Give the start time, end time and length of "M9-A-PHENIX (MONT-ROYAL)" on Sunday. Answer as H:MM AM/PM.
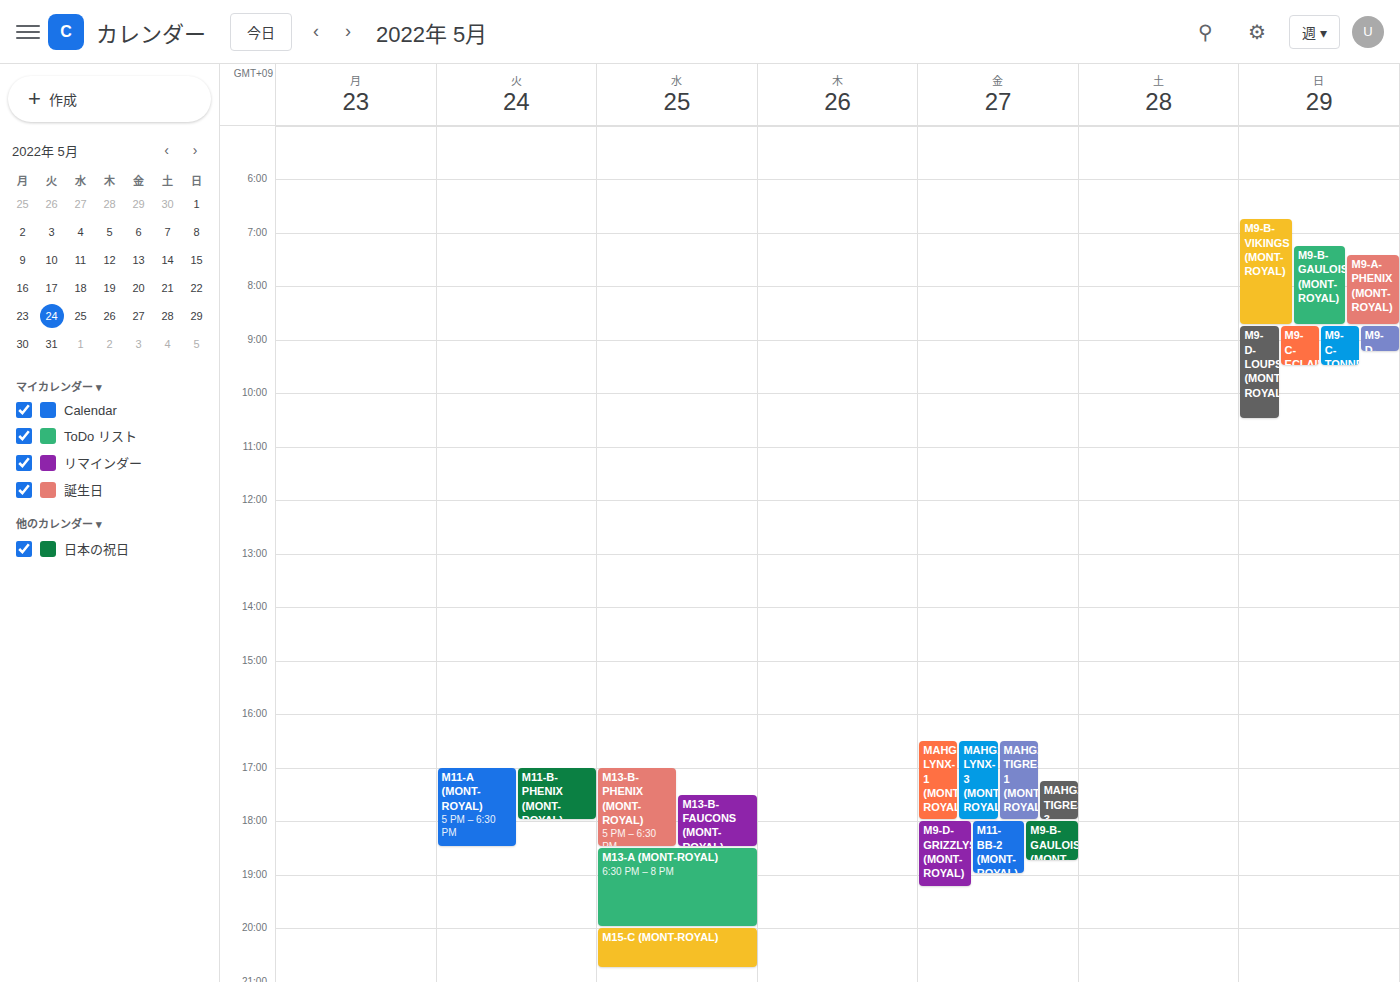
7:25 AM to 8:45 AM, 1 hour 20 minutes